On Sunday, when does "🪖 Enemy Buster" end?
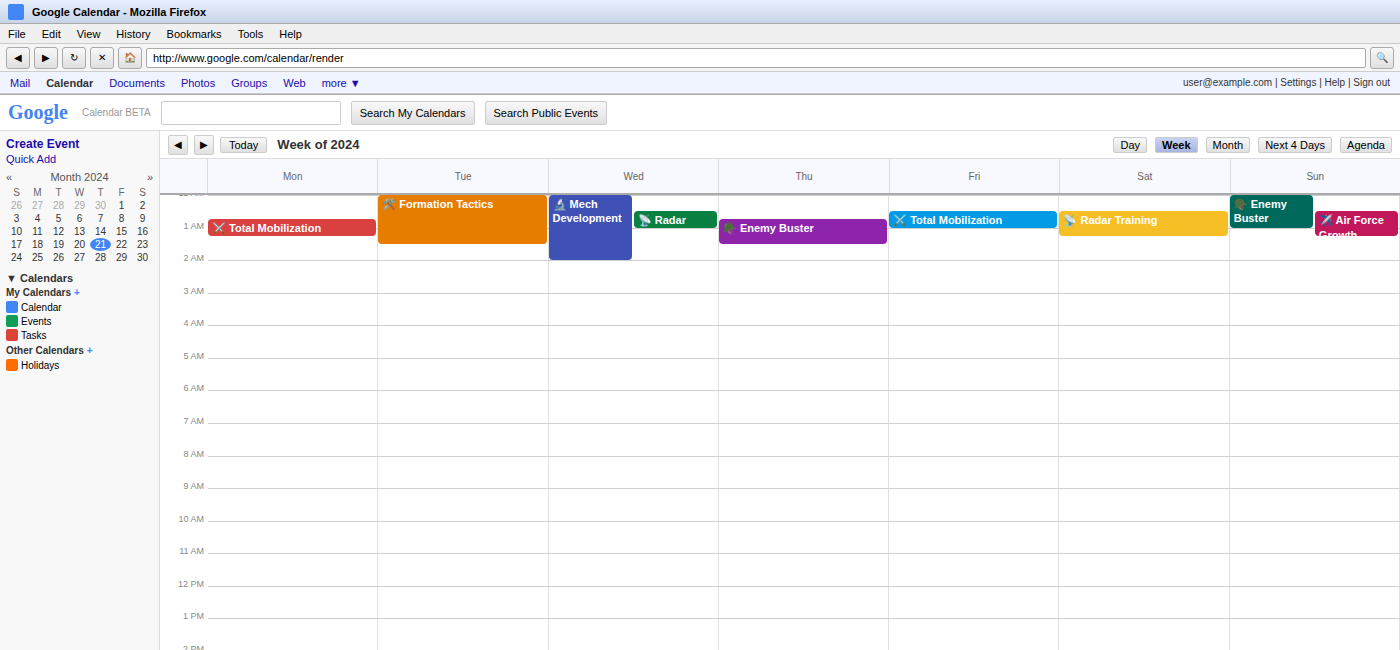
1:00 AM